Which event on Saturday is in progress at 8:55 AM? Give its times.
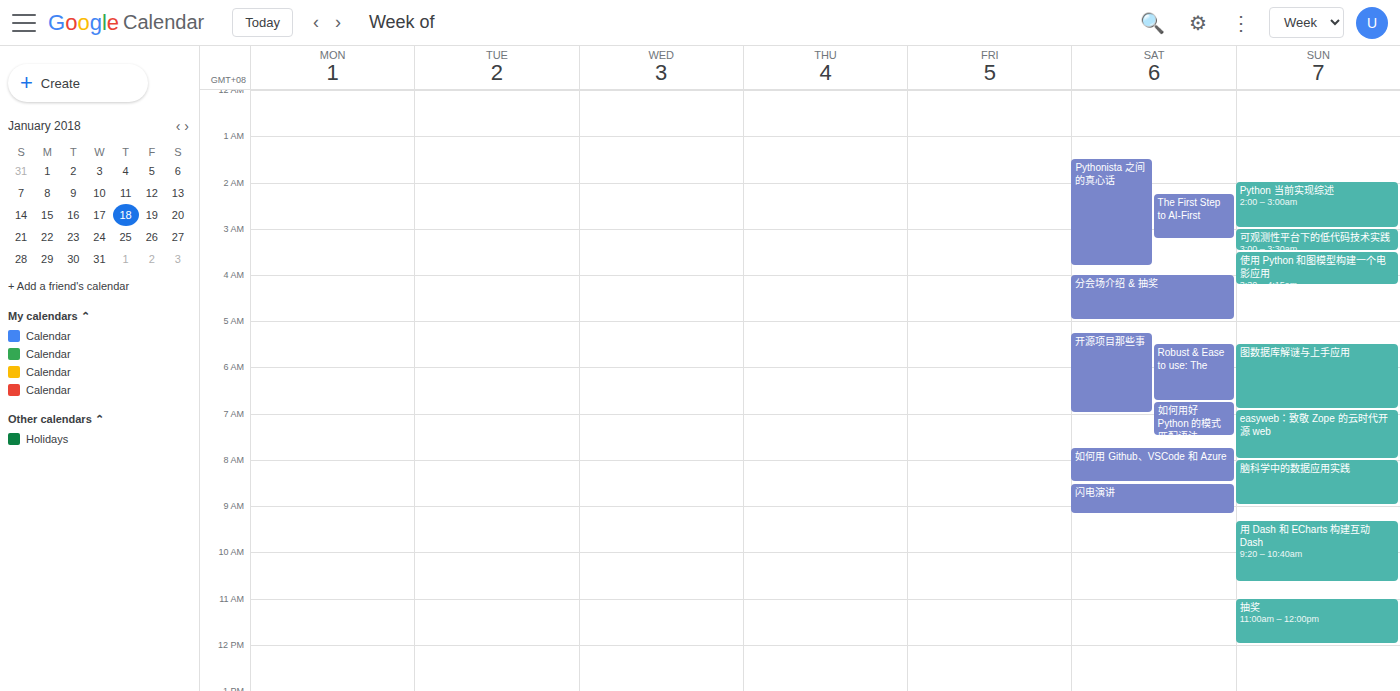
"闪电演讲", 8:30 AM to 9:10 AM